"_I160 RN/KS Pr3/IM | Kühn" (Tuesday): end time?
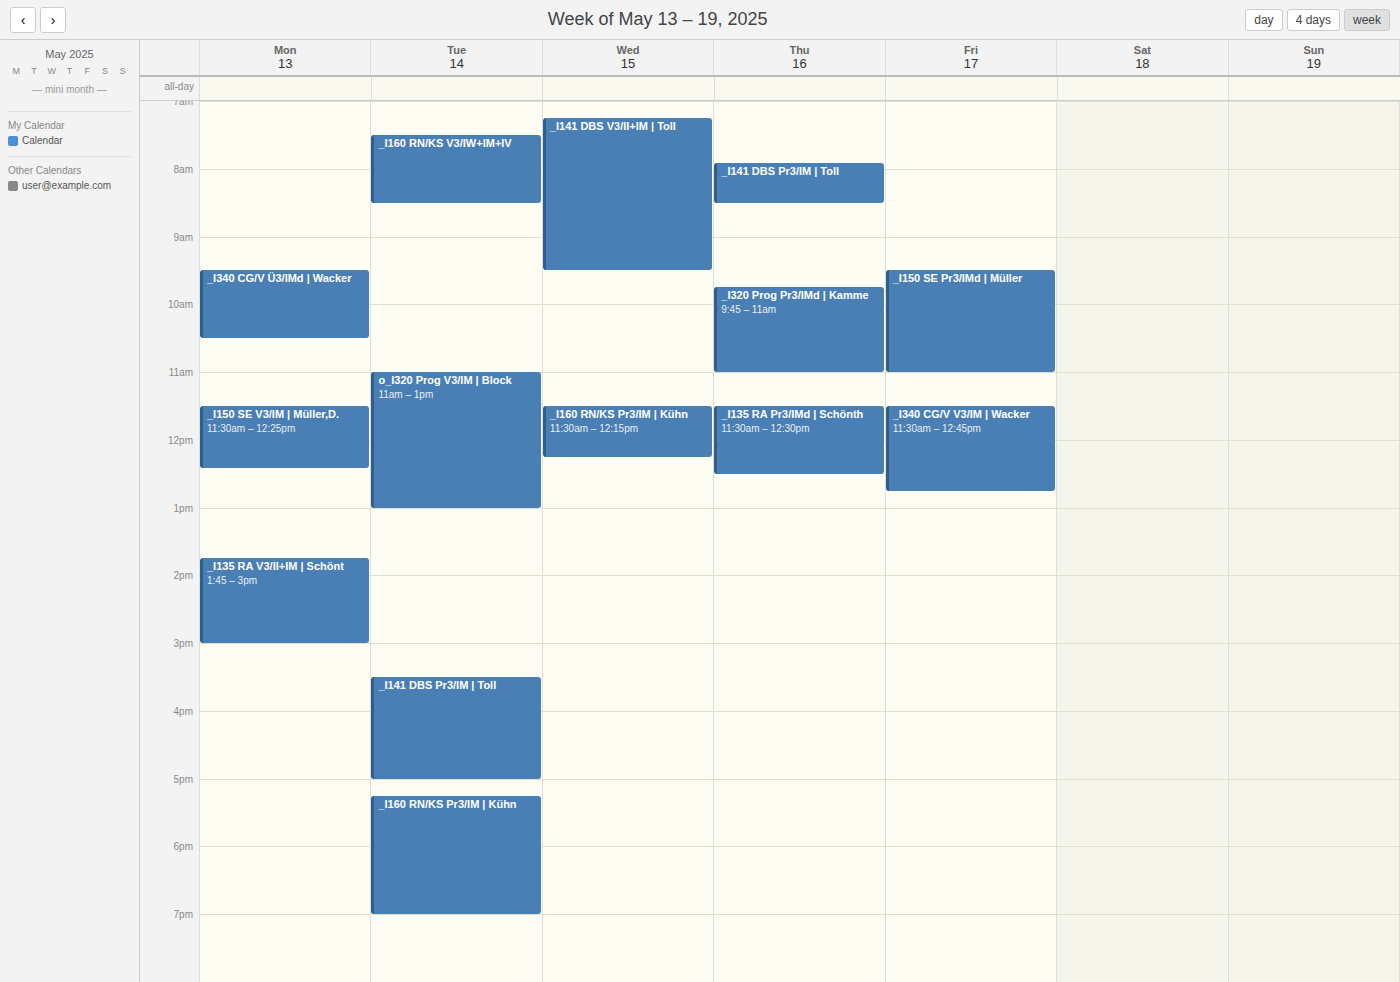
7:00 PM